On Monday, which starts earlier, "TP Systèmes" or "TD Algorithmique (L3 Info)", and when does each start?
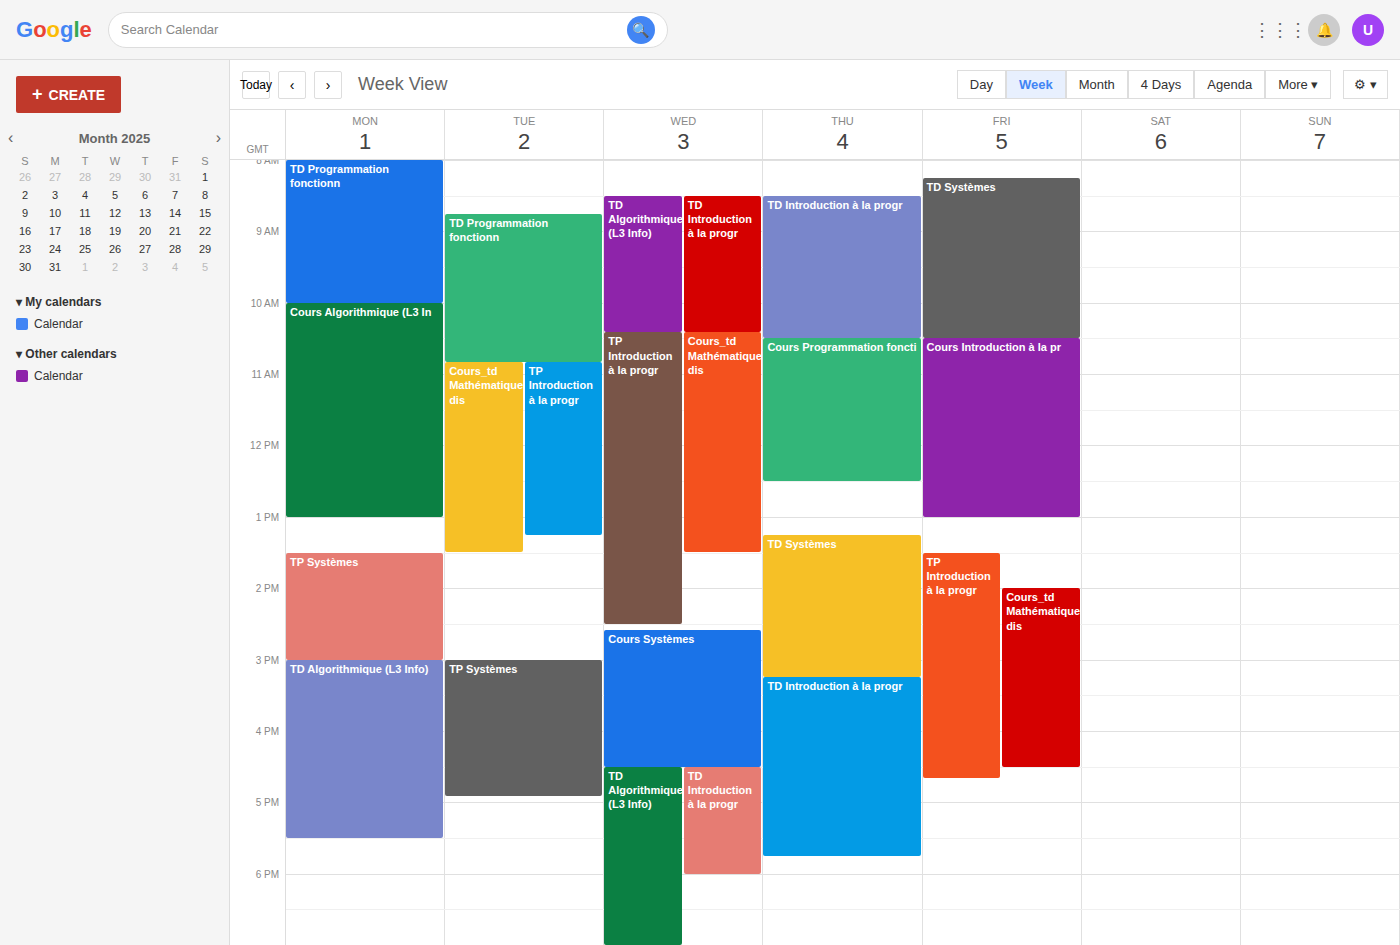
"TP Systèmes" 13:30; "TD Algorithmique (L3 Info)" 15:00.